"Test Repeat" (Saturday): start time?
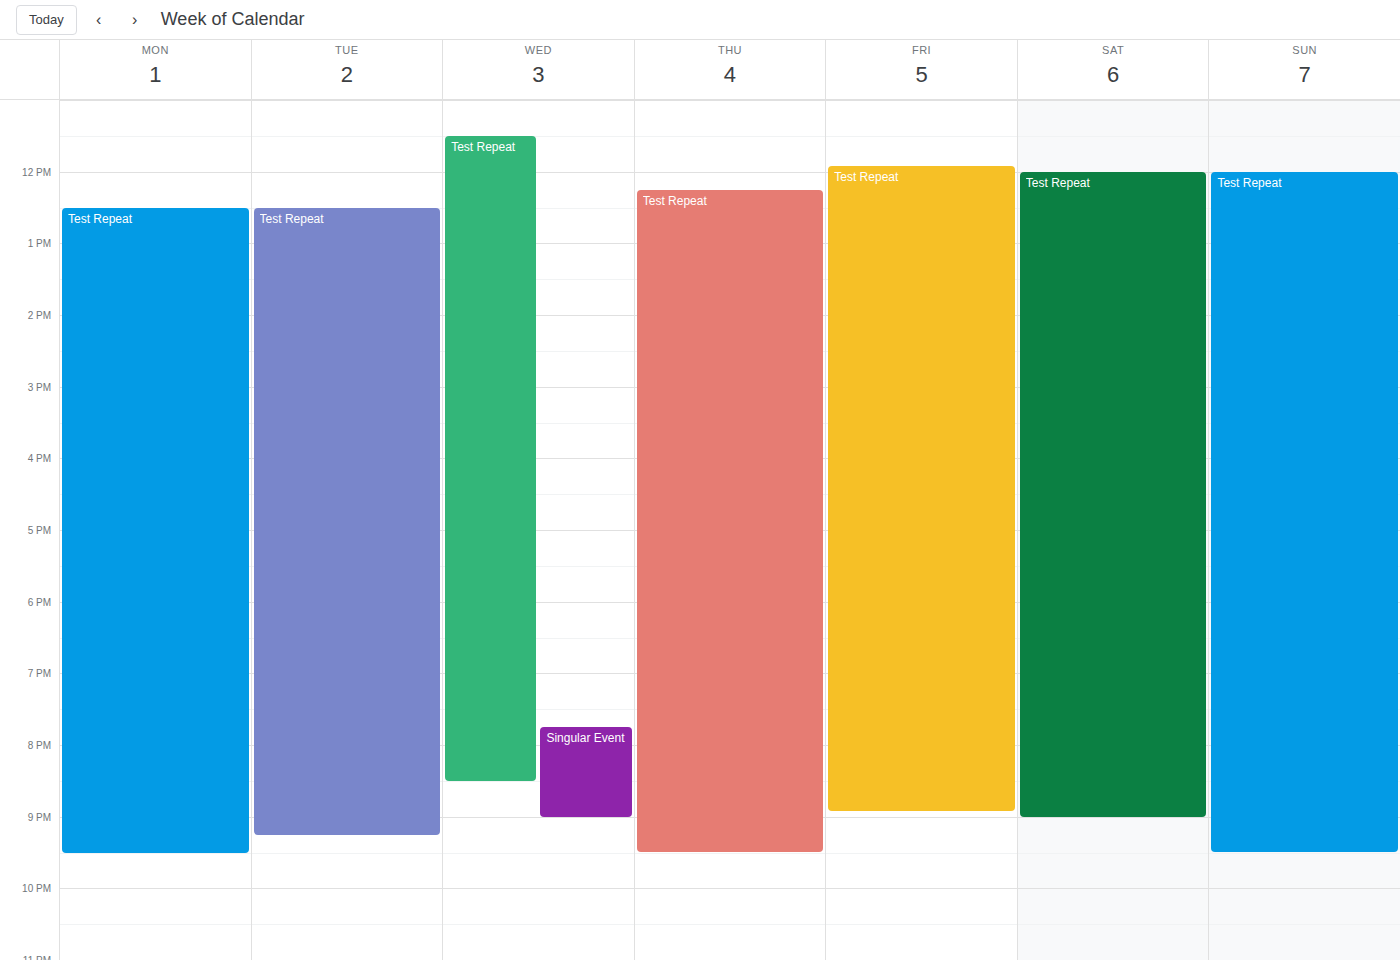
12:00 PM